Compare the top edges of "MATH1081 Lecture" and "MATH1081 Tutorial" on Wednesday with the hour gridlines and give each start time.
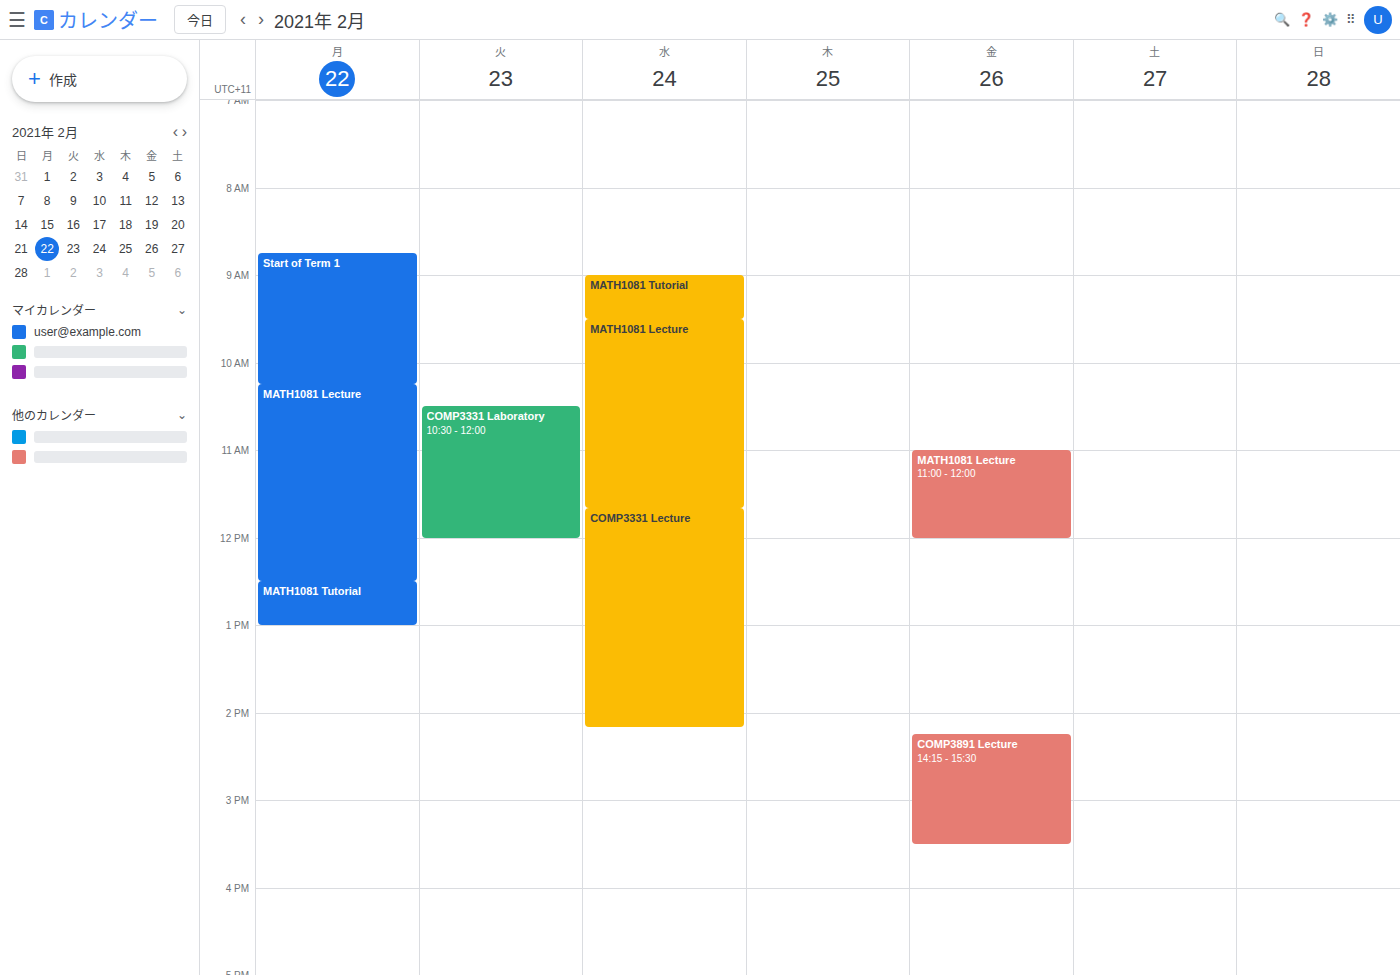
"MATH1081 Lecture": 9:30 AM, halfway between the 9 AM and 10 AM lines. "MATH1081 Tutorial": 9:00 AM, exactly on the 9 AM line.